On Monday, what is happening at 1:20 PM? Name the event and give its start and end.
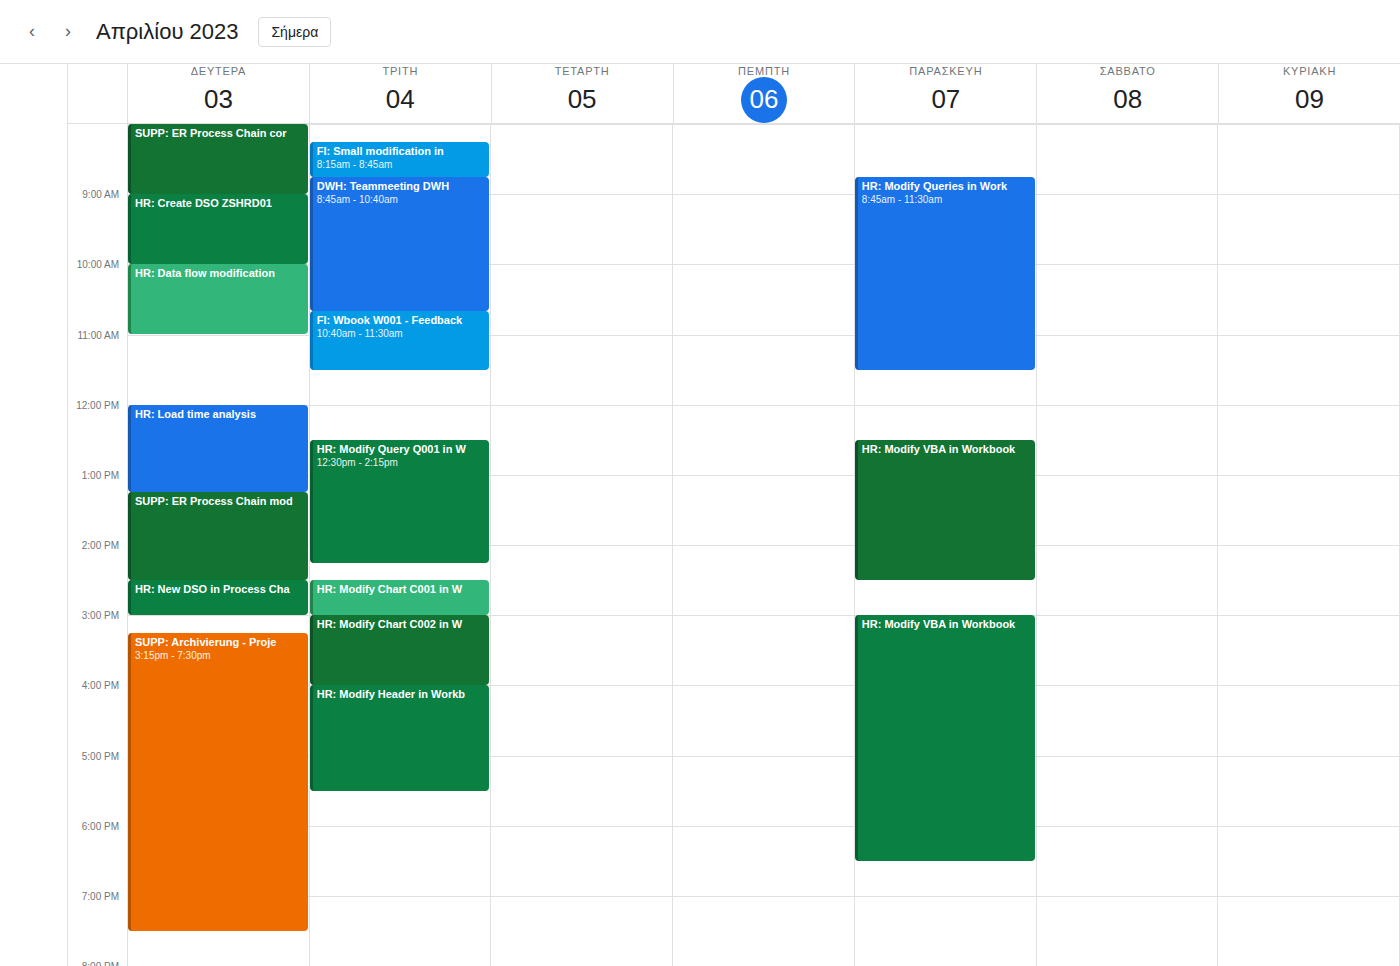
"SUPP: ER Process Chain mod", 1:15 PM to 2:30 PM